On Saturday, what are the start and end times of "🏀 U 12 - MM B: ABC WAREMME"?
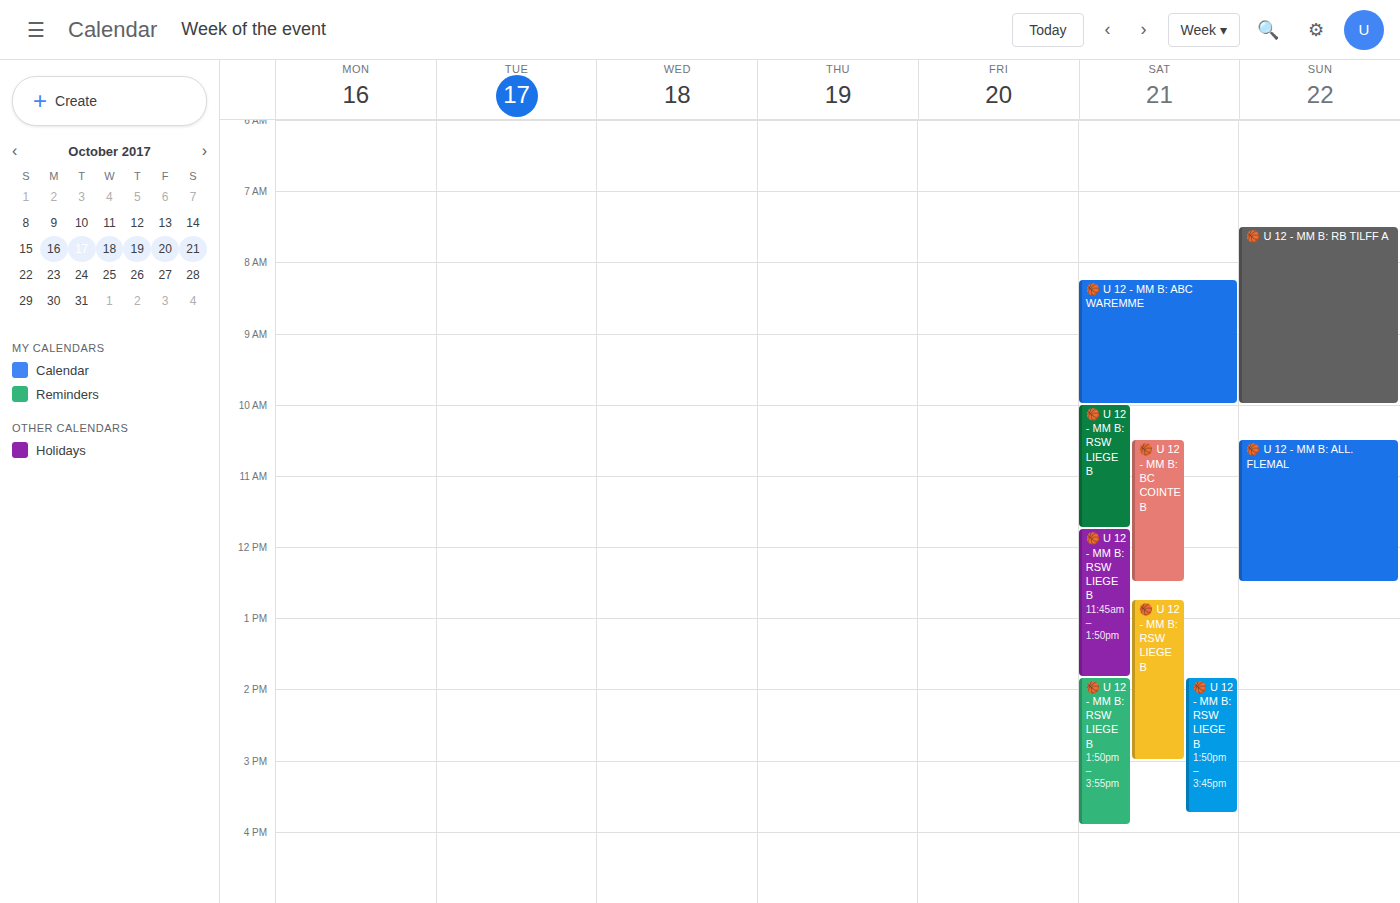
8:15 AM to 10:00 AM